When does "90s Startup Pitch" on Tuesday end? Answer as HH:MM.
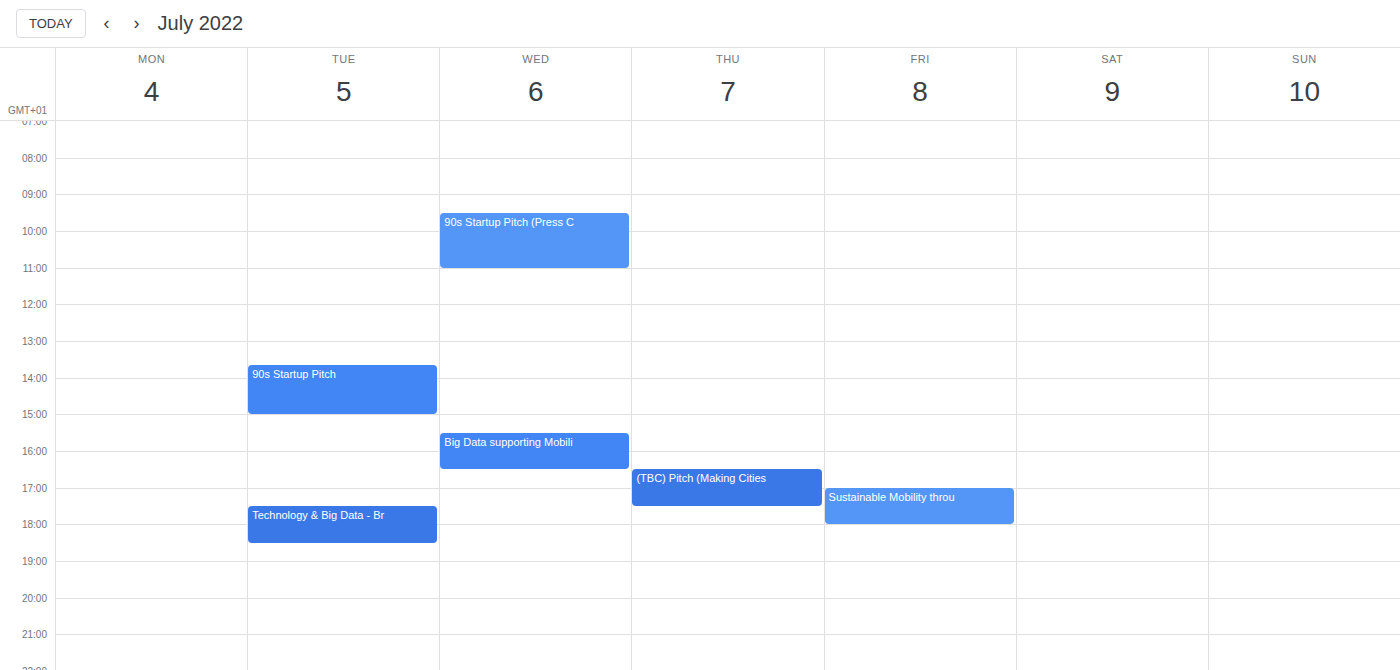
15:00